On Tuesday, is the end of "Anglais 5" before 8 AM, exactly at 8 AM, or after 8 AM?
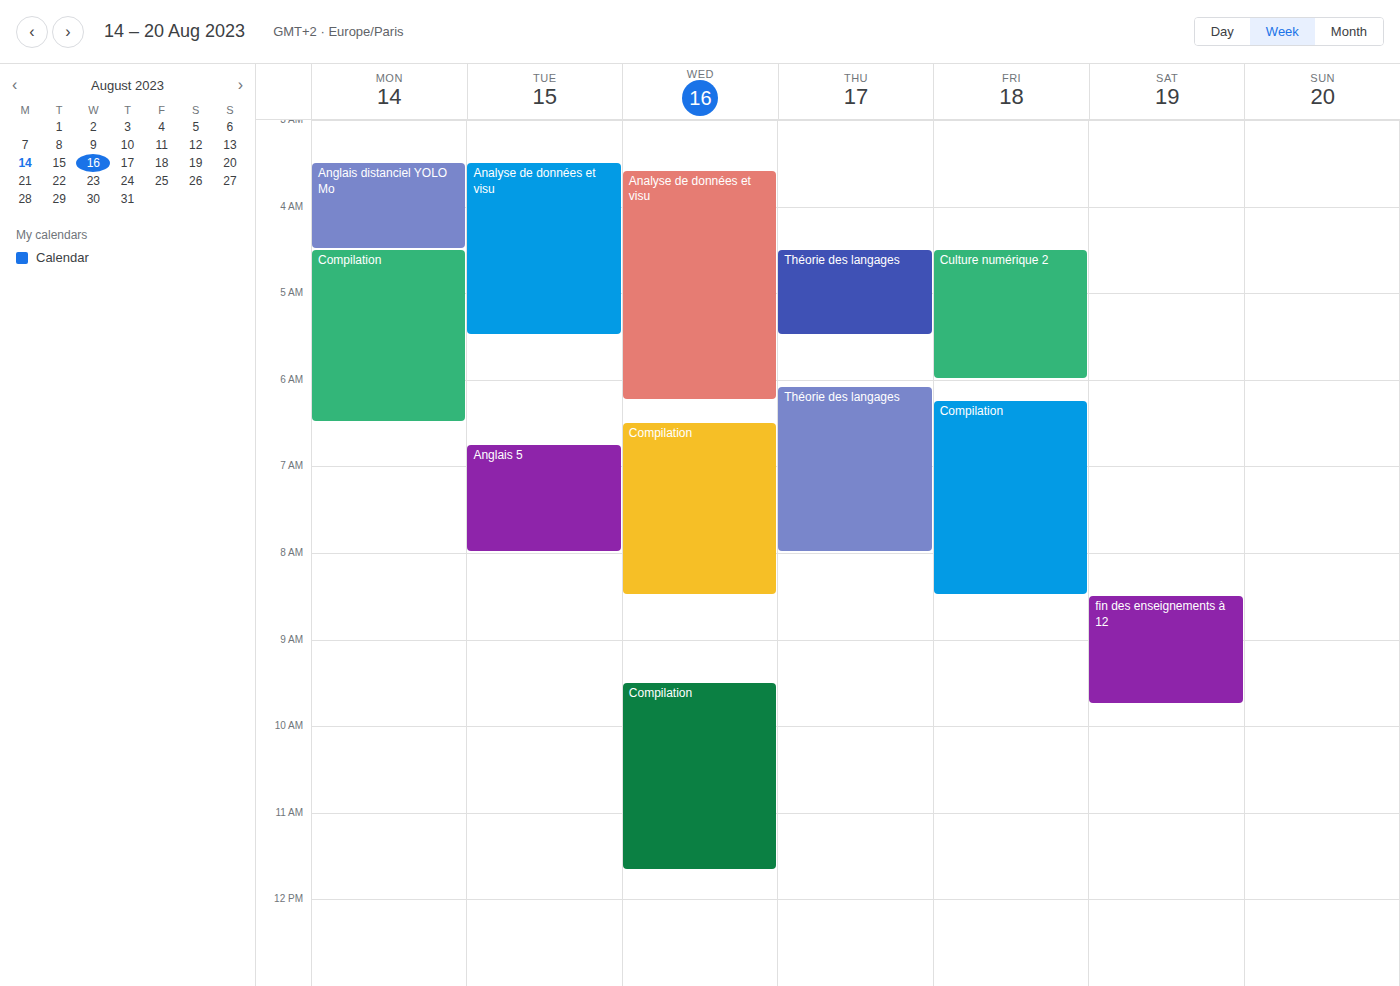
8:00 AM -- exactly at 8 AM, on the 8 AM line.